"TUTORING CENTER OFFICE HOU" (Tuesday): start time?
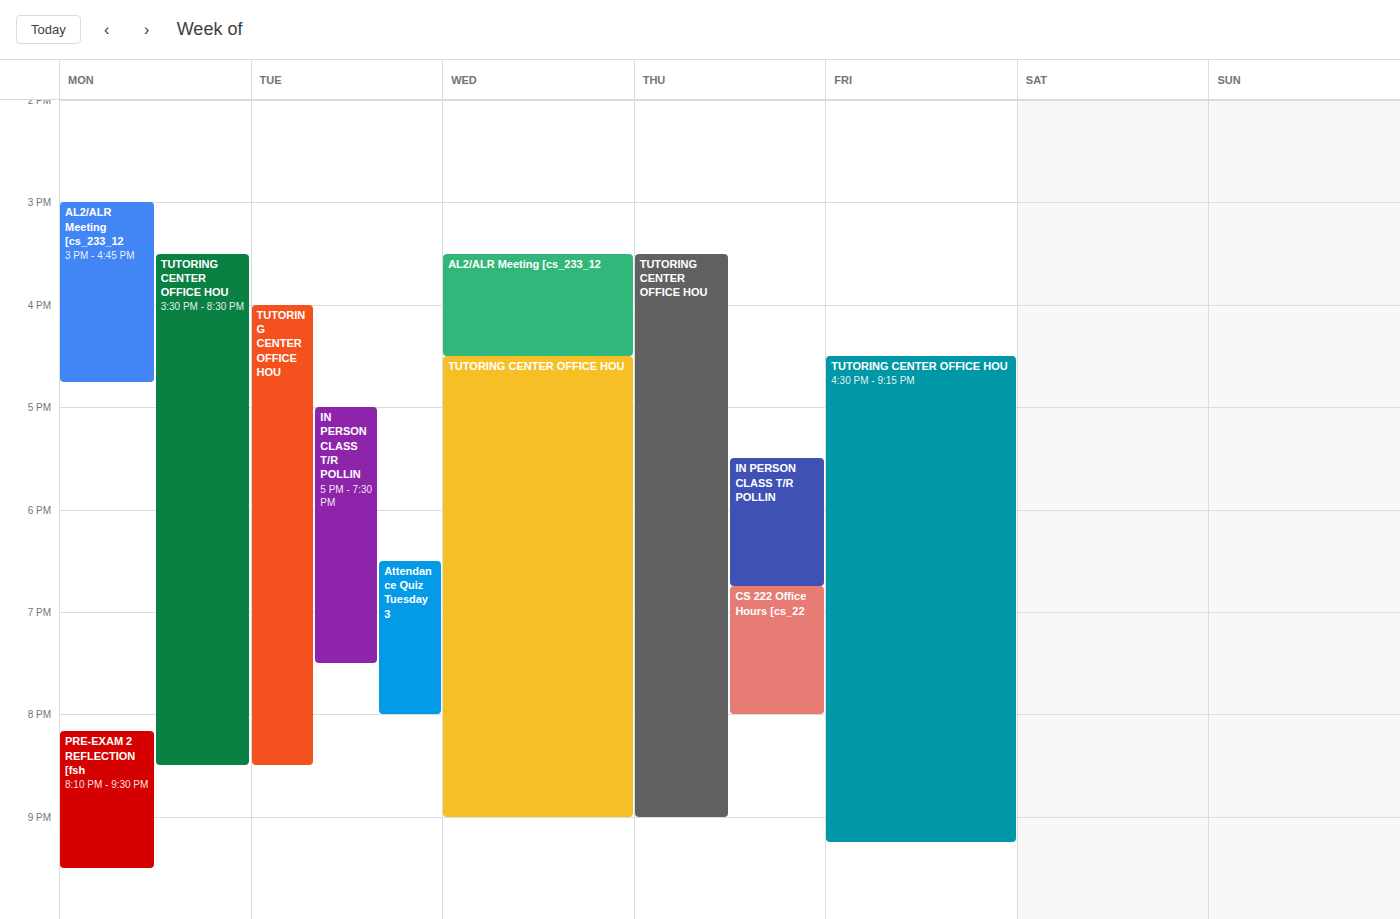
4:00 PM